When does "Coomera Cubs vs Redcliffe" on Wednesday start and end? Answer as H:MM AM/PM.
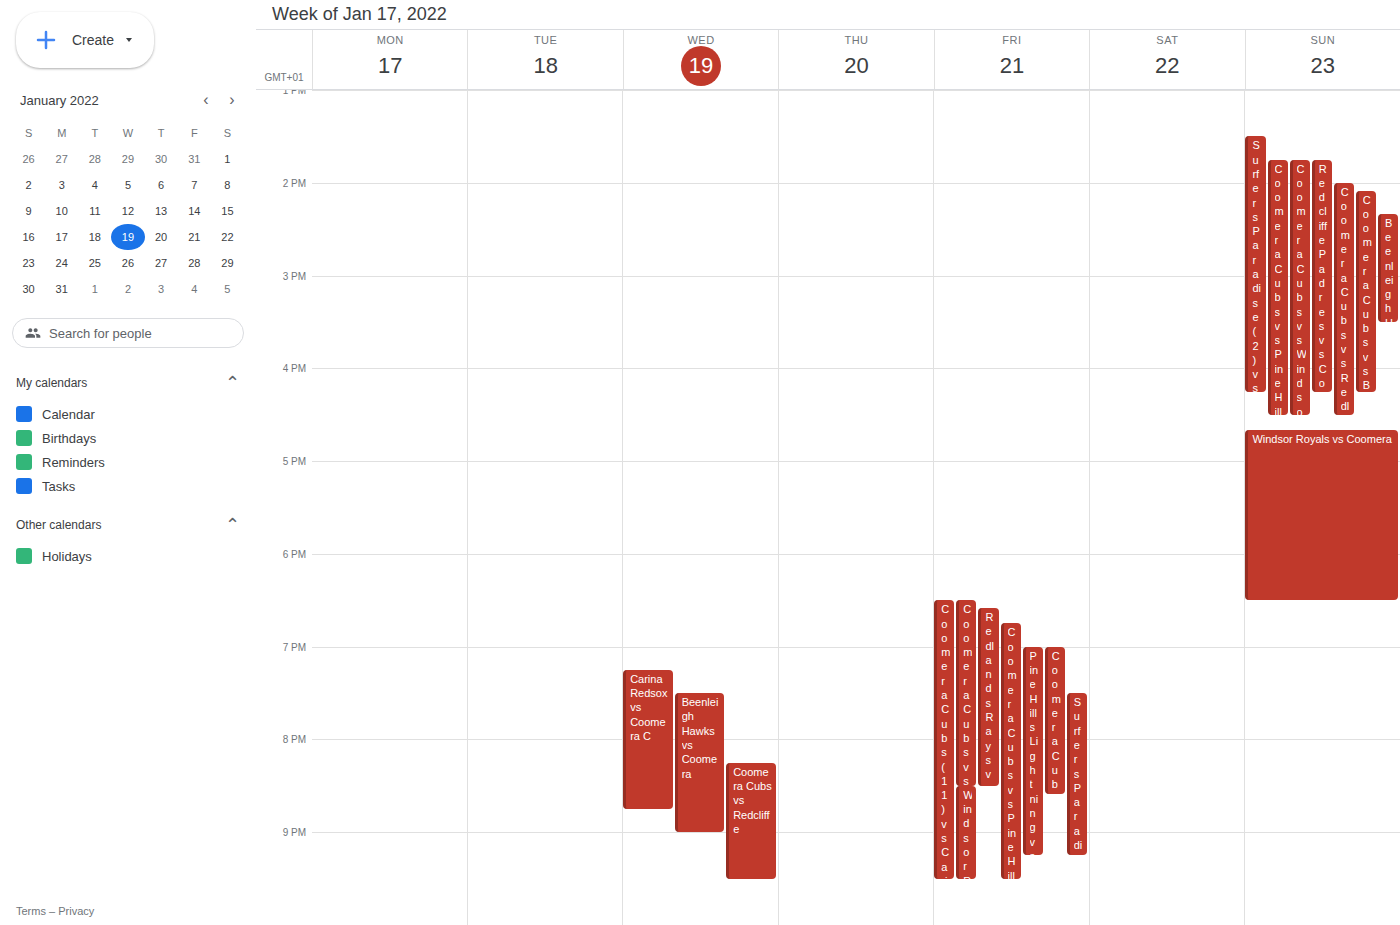
8:15 PM to 9:30 PM